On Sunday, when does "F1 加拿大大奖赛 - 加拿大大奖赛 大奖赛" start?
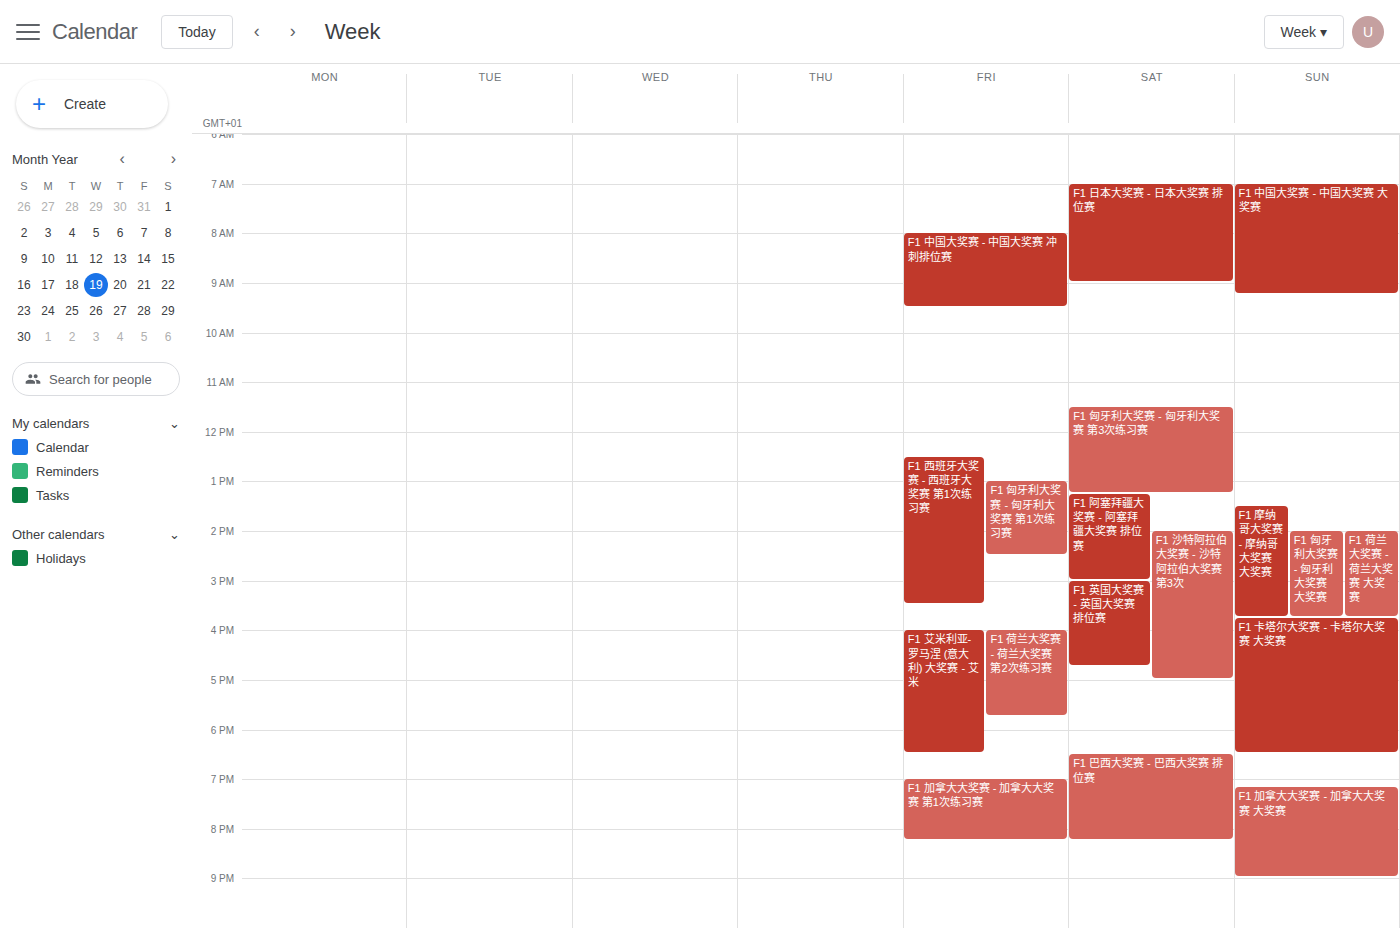
7:10 PM